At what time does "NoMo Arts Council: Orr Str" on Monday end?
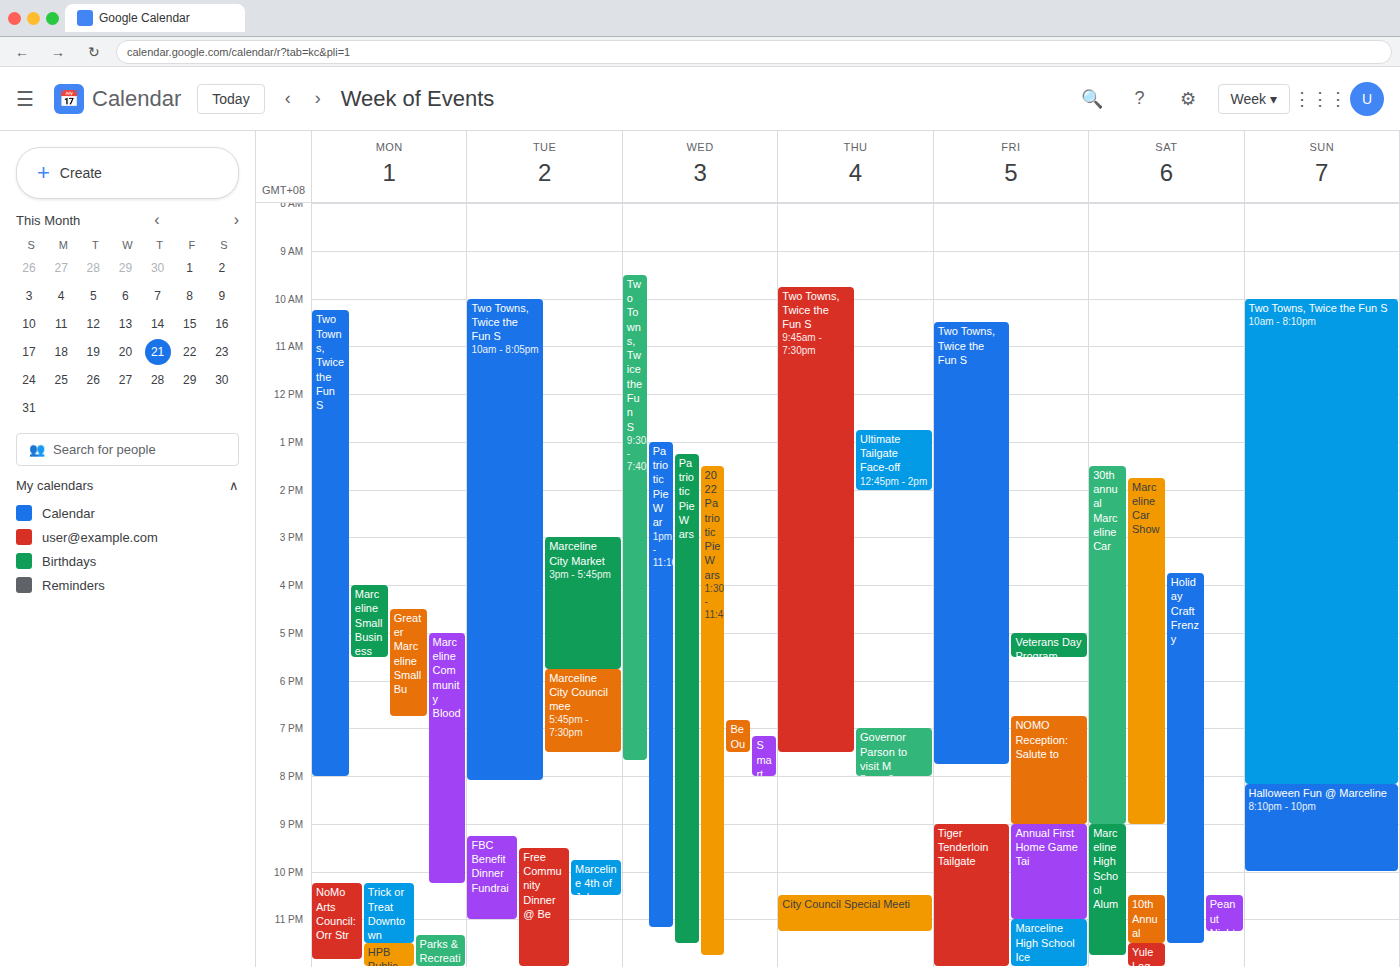
23:50